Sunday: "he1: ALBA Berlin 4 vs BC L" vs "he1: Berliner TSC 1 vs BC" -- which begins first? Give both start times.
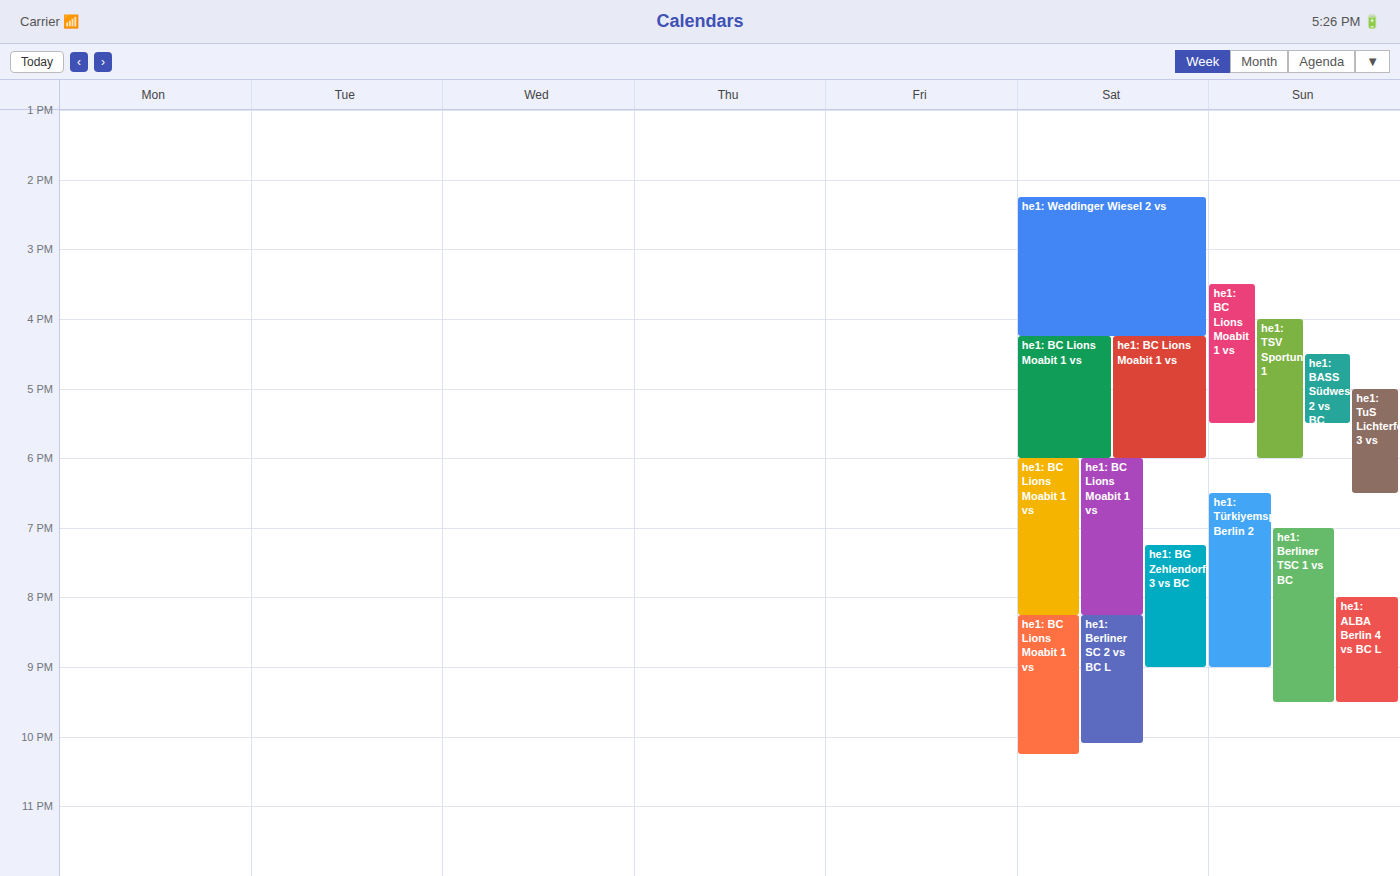
"he1: Berliner TSC 1 vs BC" 7:00 PM; "he1: ALBA Berlin 4 vs BC L" 8:00 PM.